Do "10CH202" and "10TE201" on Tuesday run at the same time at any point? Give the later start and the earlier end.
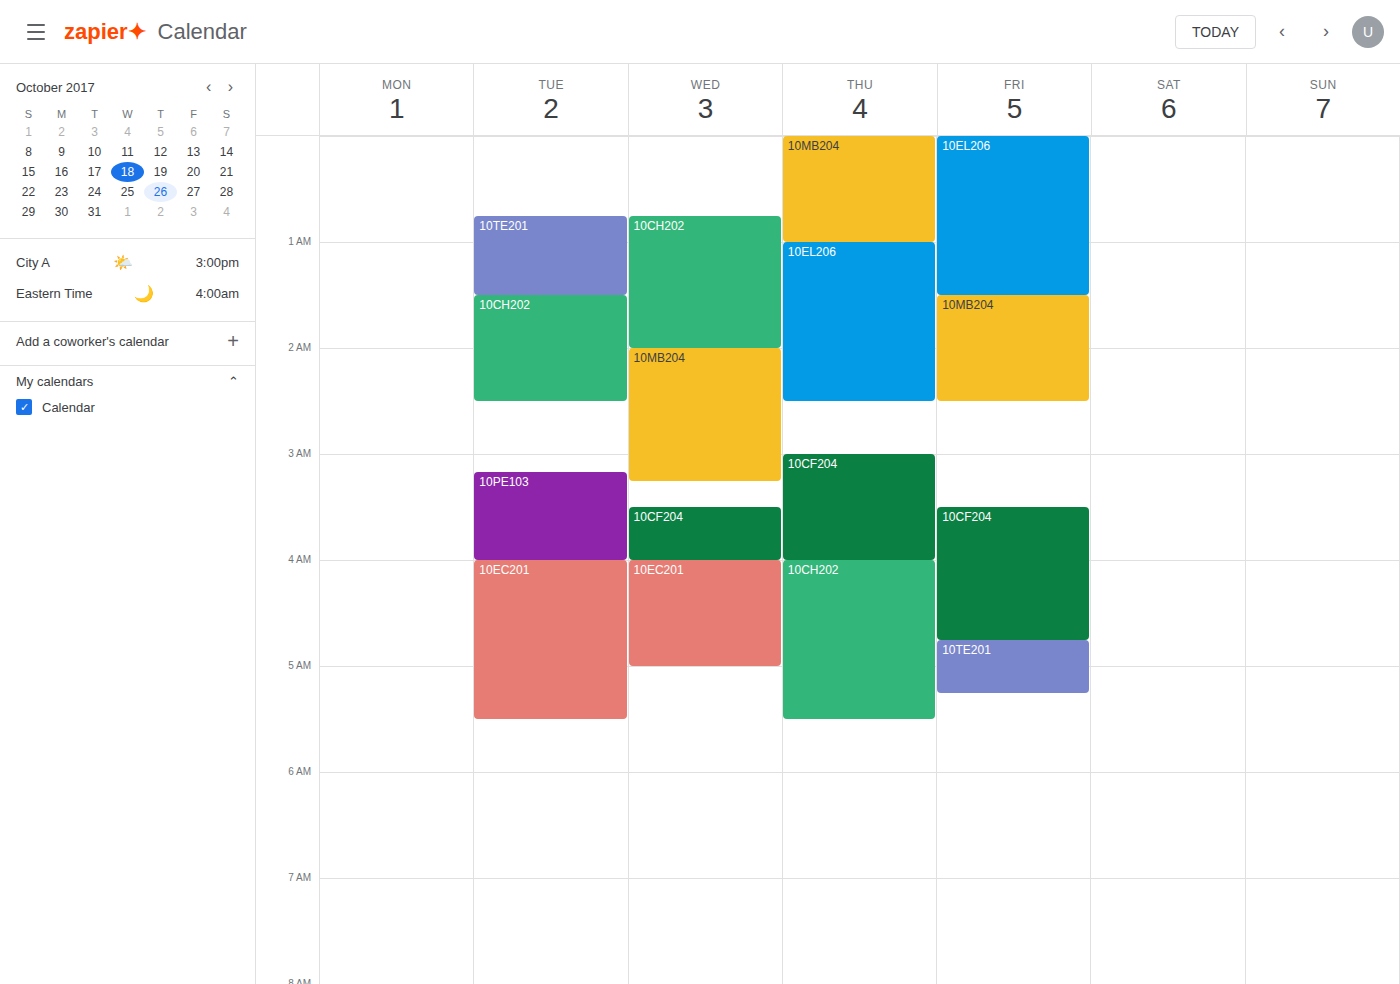
"10TE201" ends at 1:30 AM, exactly when "10CH202" starts -- they touch but do not overlap.